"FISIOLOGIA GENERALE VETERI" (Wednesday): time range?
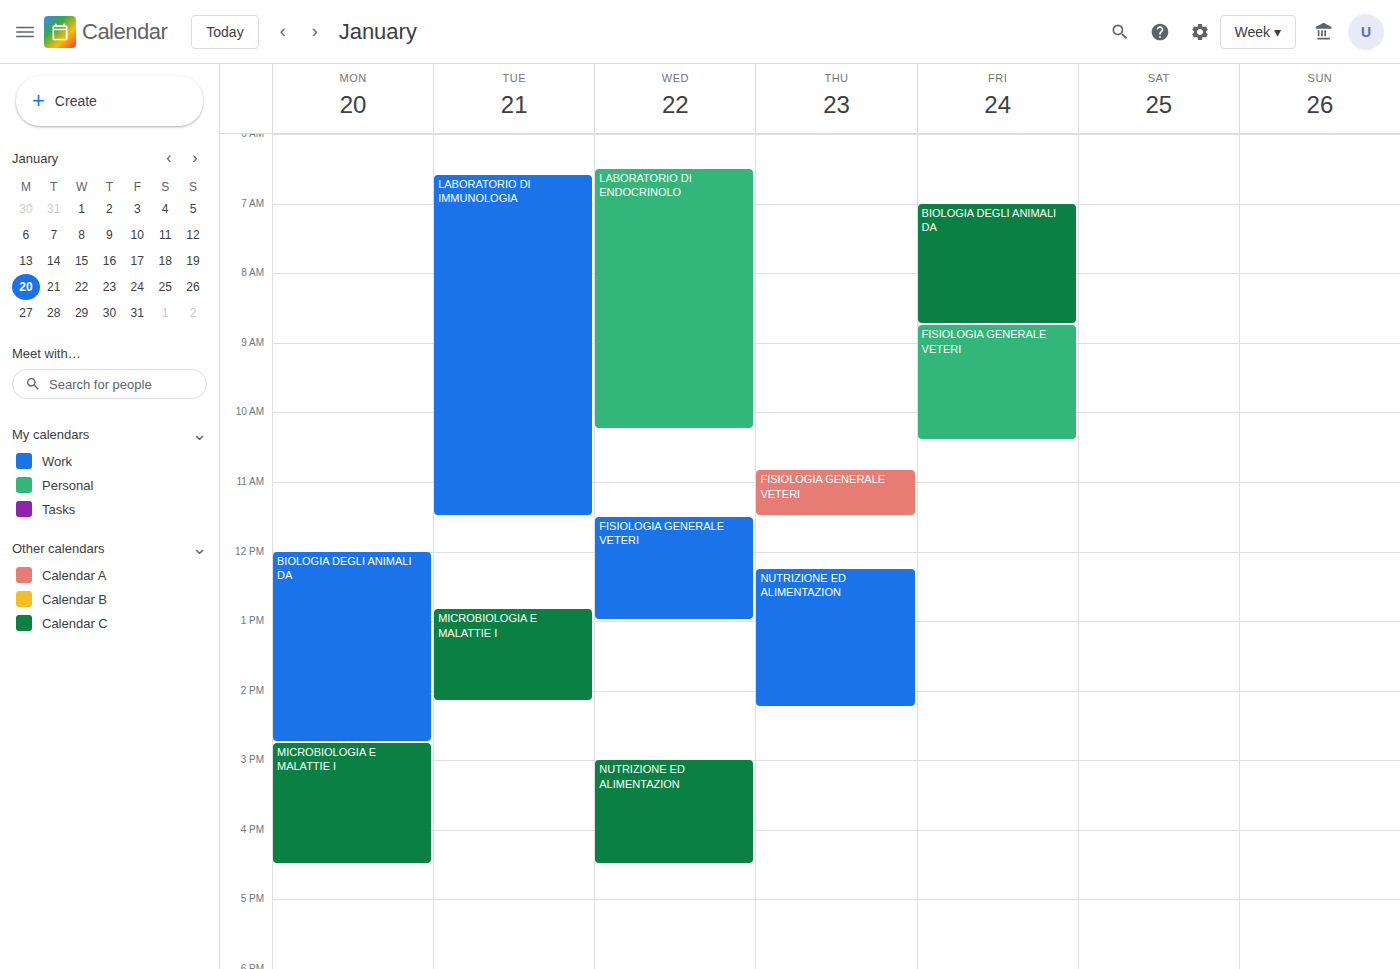
11:30 AM to 1:00 PM